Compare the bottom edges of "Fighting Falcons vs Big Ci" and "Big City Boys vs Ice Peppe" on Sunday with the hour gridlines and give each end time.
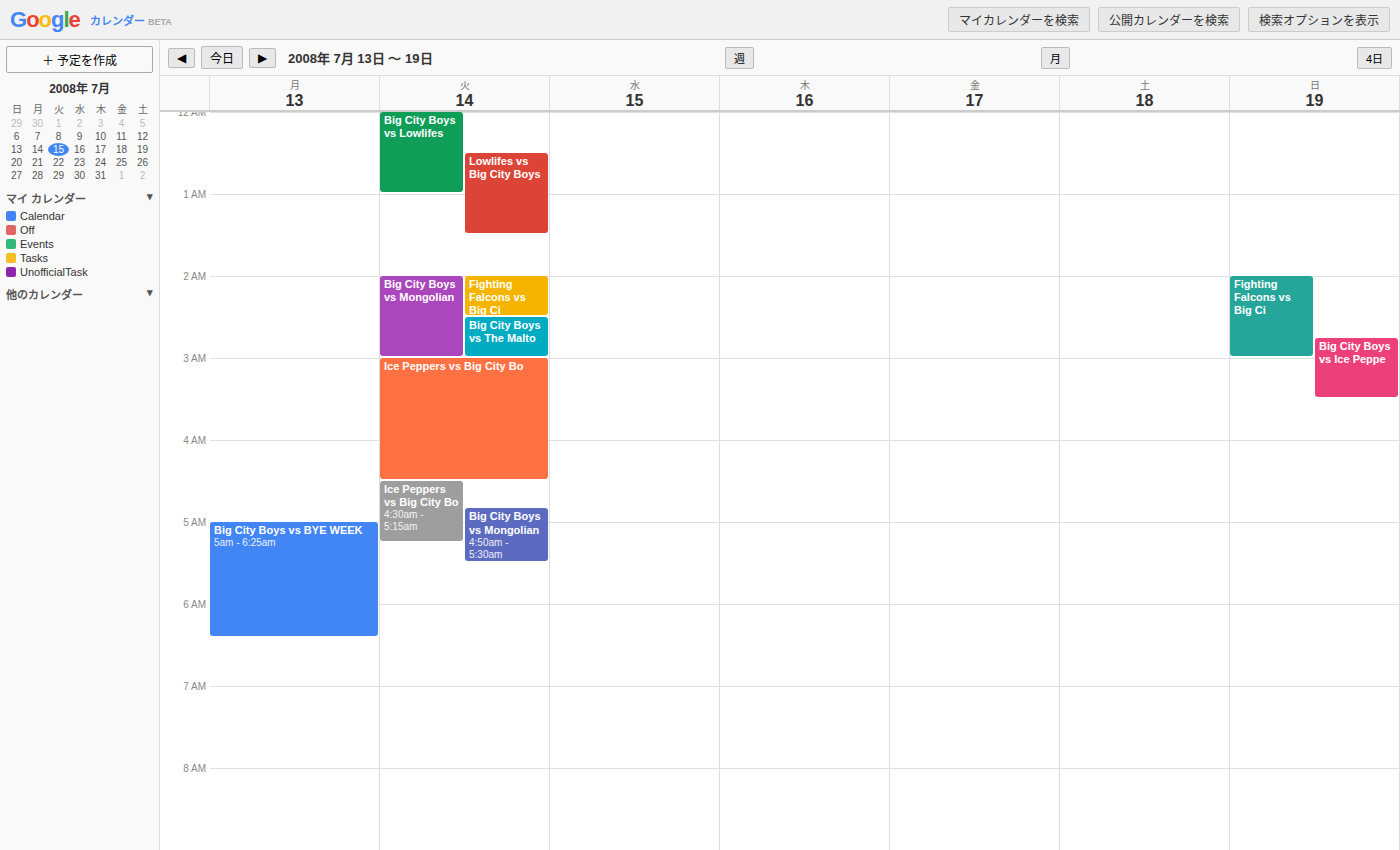
"Fighting Falcons vs Big Ci": 3:00 AM, exactly on the 3 AM line. "Big City Boys vs Ice Peppe": 3:30 AM, halfway between the 3 AM and 4 AM lines.